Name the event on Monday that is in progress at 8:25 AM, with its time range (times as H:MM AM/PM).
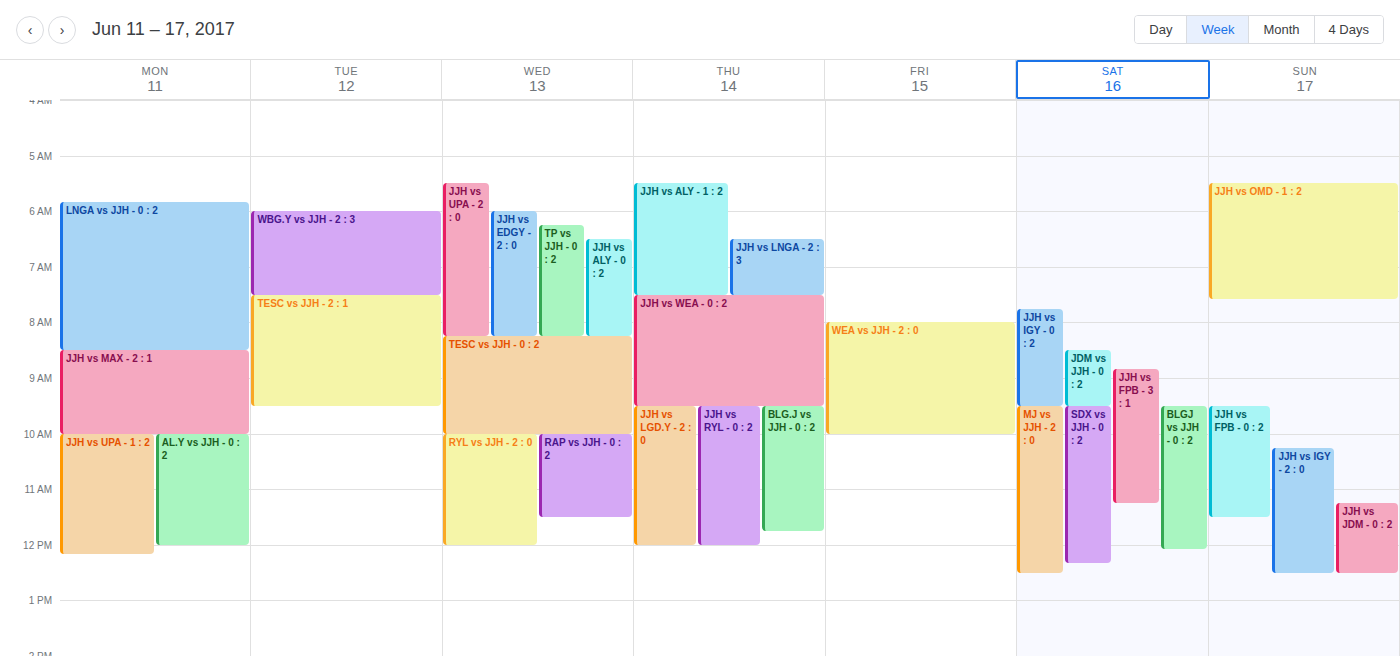
"LNGA vs JJH - 0 : 2", 5:50 AM to 8:30 AM